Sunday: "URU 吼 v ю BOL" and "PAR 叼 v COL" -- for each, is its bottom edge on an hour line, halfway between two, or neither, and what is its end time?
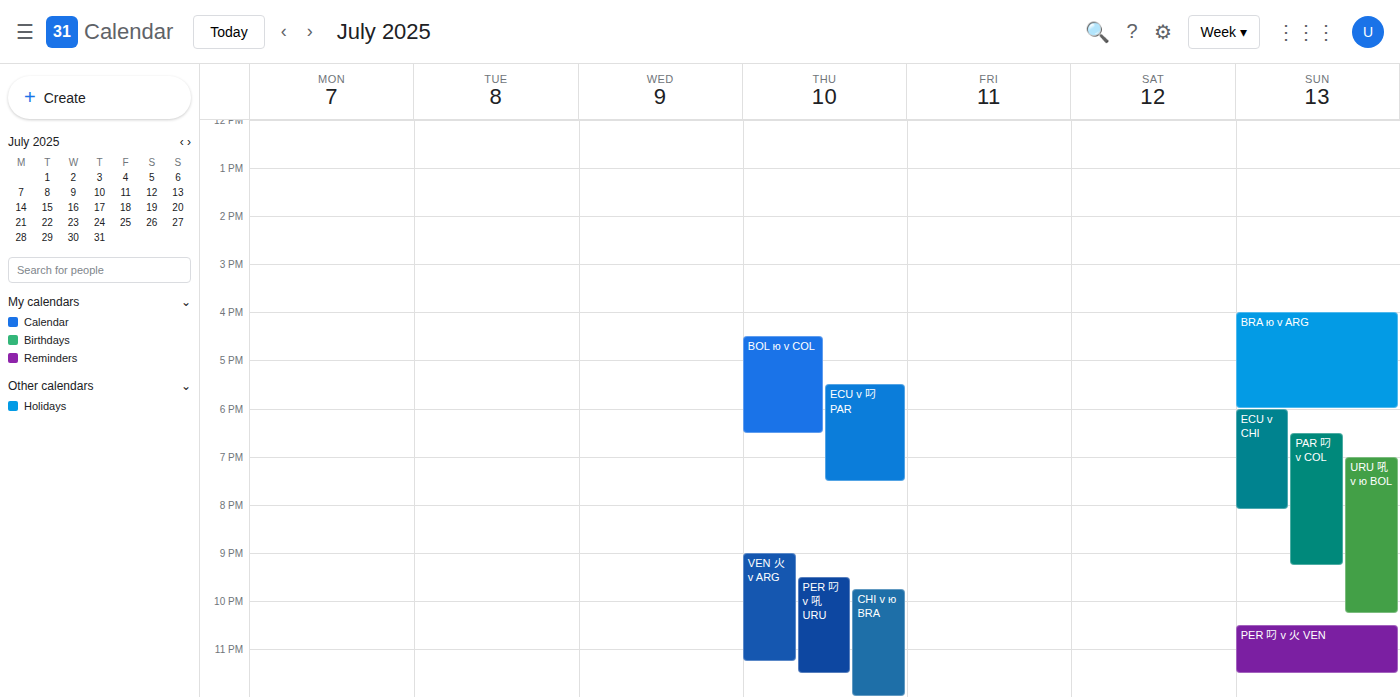
"URU 吼 v ю BOL": 10:15 PM, neither: a quarter of the way from the 10 PM line to the 11 PM line. "PAR 叼 v COL": 9:15 PM, neither: a quarter of the way from the 9 PM line to the 10 PM line.